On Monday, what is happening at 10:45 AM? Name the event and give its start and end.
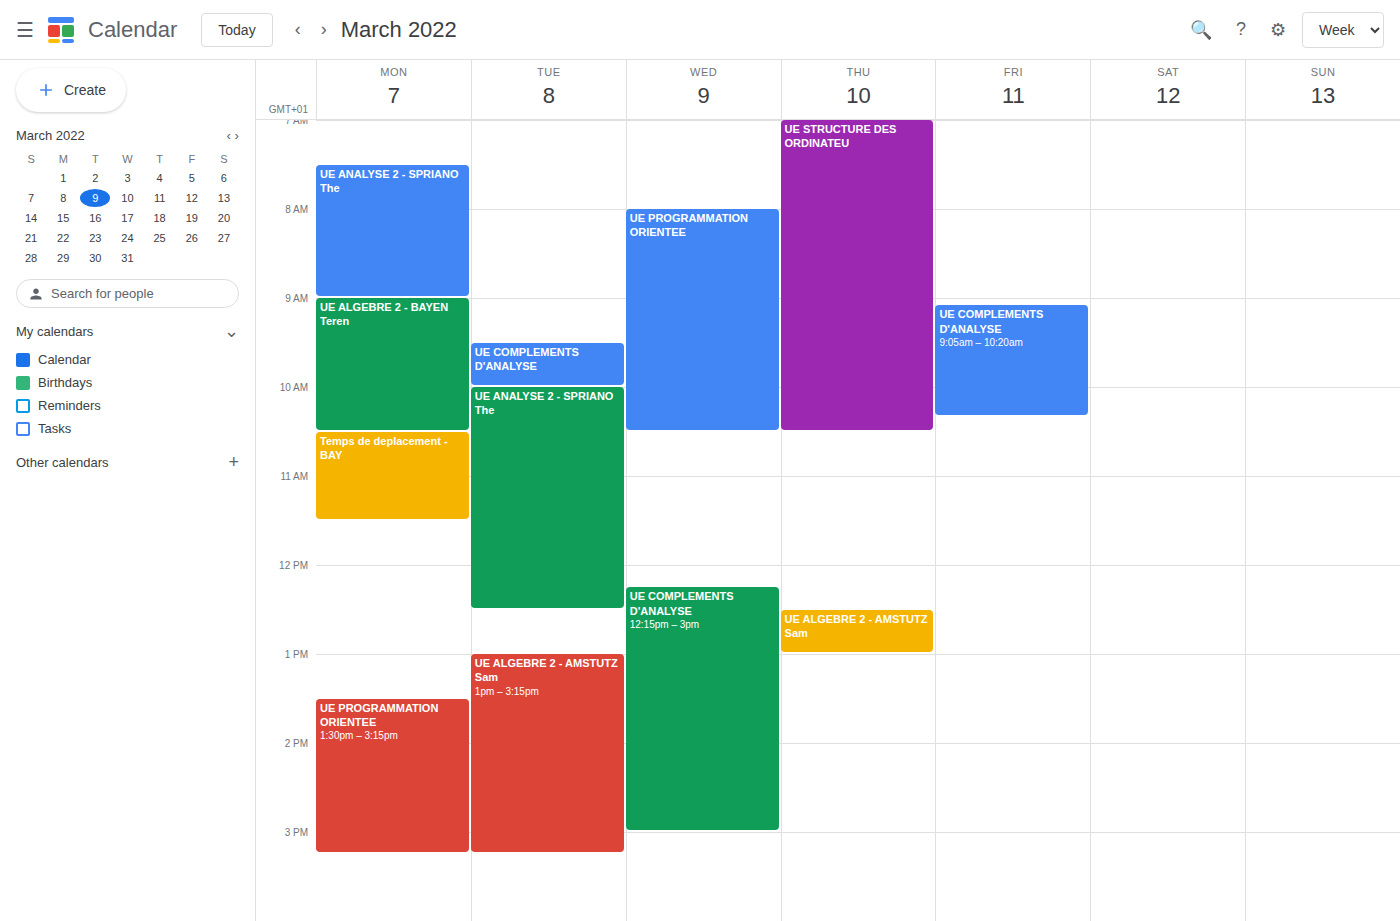
"Temps de deplacement - BAY", 10:30 AM to 11:30 AM